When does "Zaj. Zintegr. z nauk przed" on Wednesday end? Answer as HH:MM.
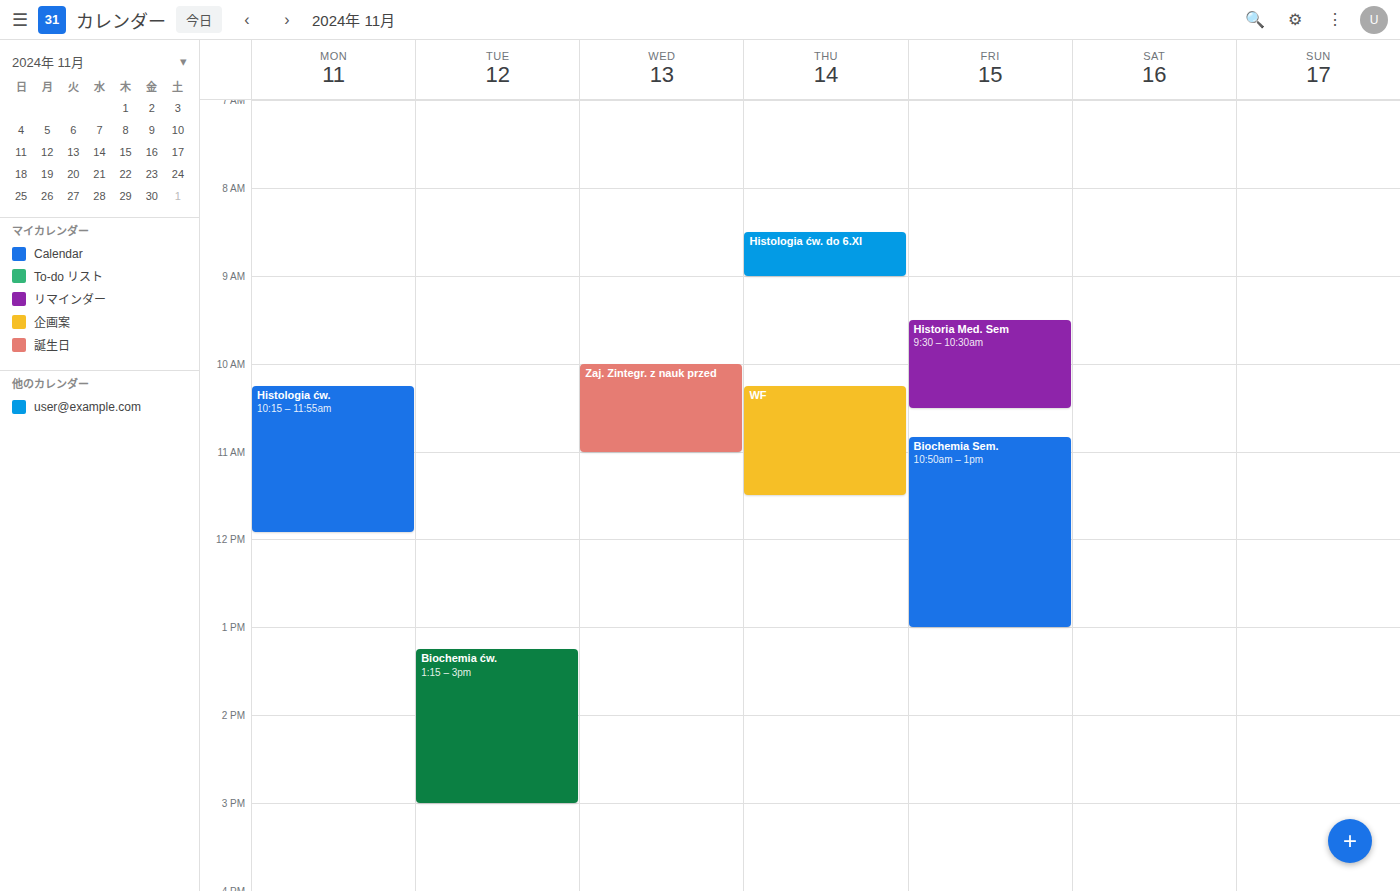
11:00